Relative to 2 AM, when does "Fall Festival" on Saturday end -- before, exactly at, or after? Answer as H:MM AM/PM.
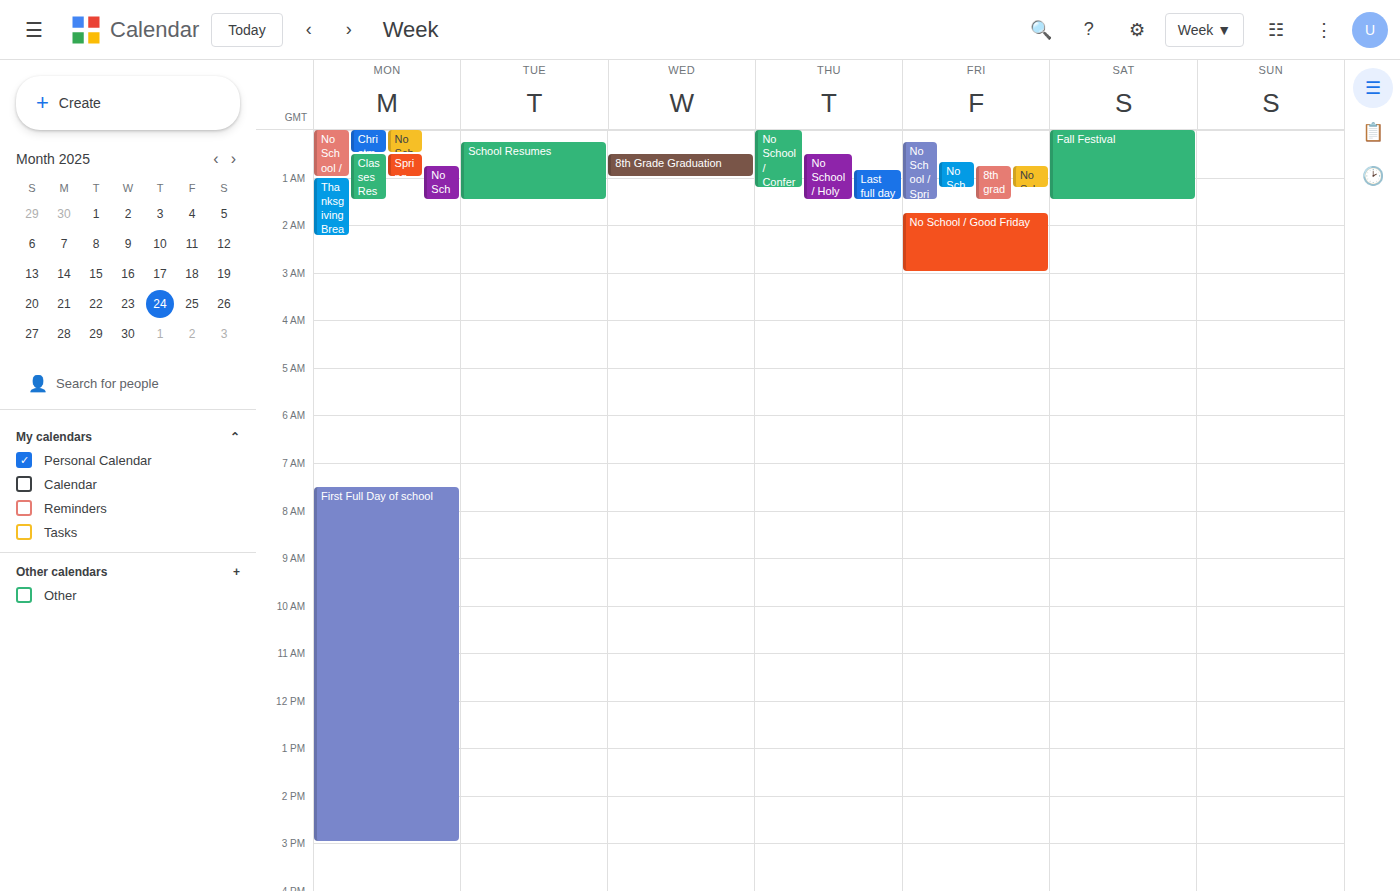
1:30 AM -- before 2 AM, 30 minutes above the 2 AM line.